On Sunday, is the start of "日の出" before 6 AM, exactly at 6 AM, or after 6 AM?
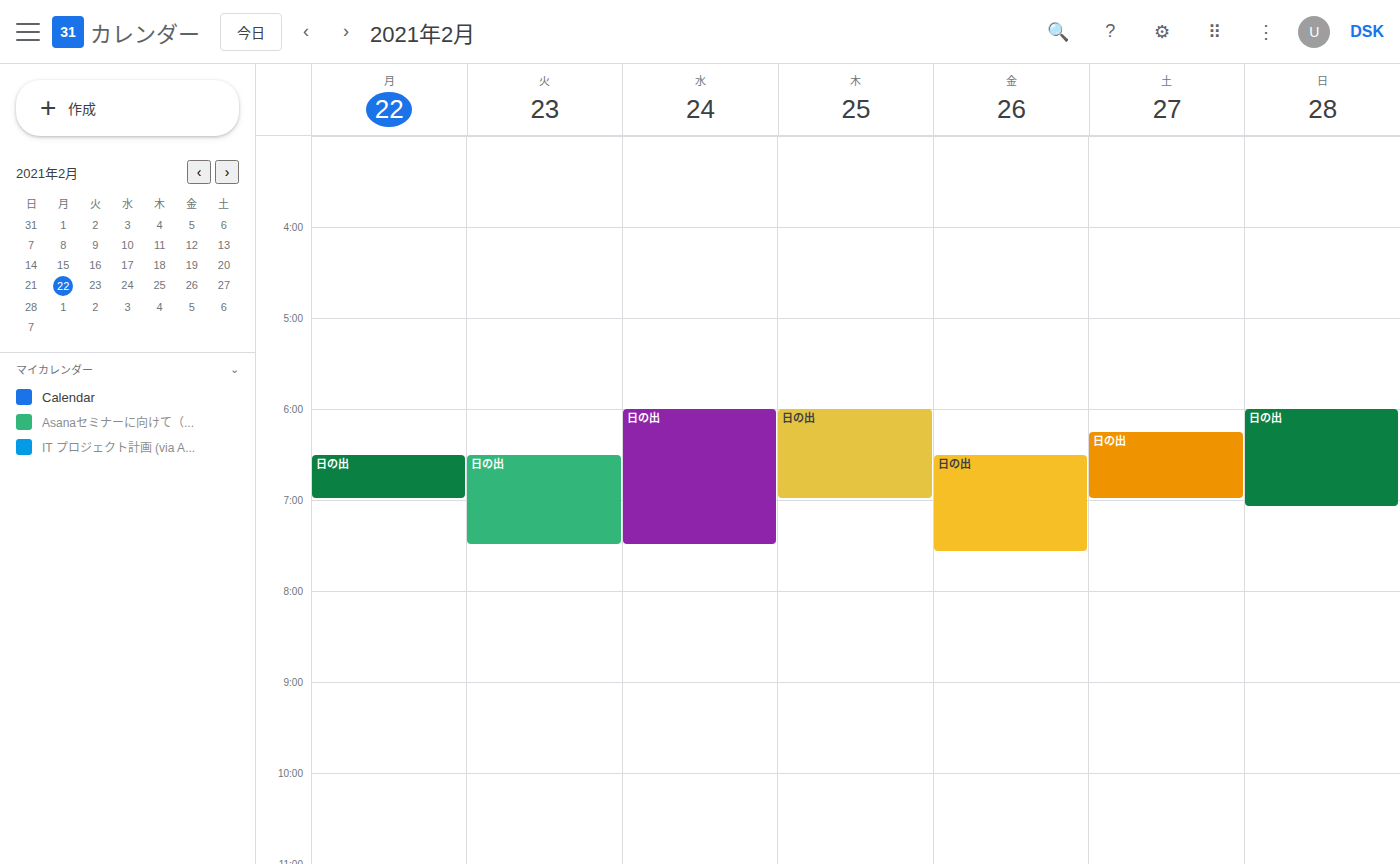
6:00 AM -- exactly at 6 AM, on the 6 AM line.